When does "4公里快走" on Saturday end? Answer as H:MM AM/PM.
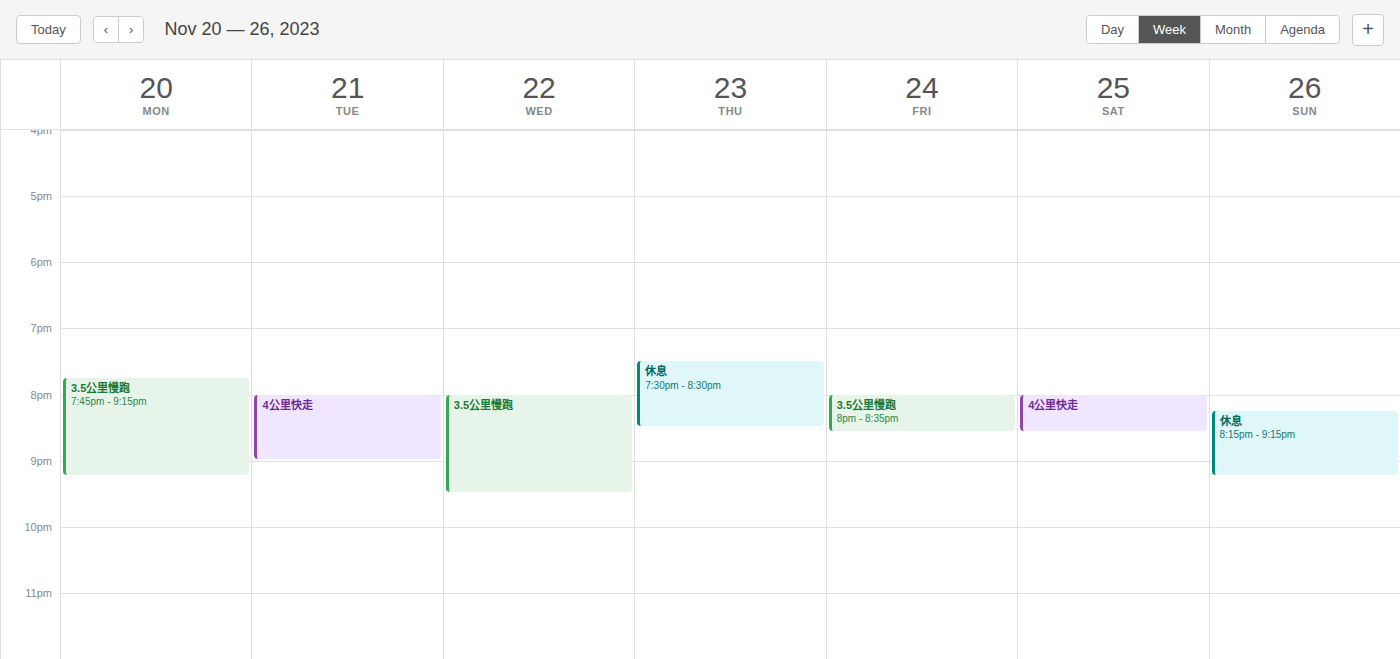
8:35 PM